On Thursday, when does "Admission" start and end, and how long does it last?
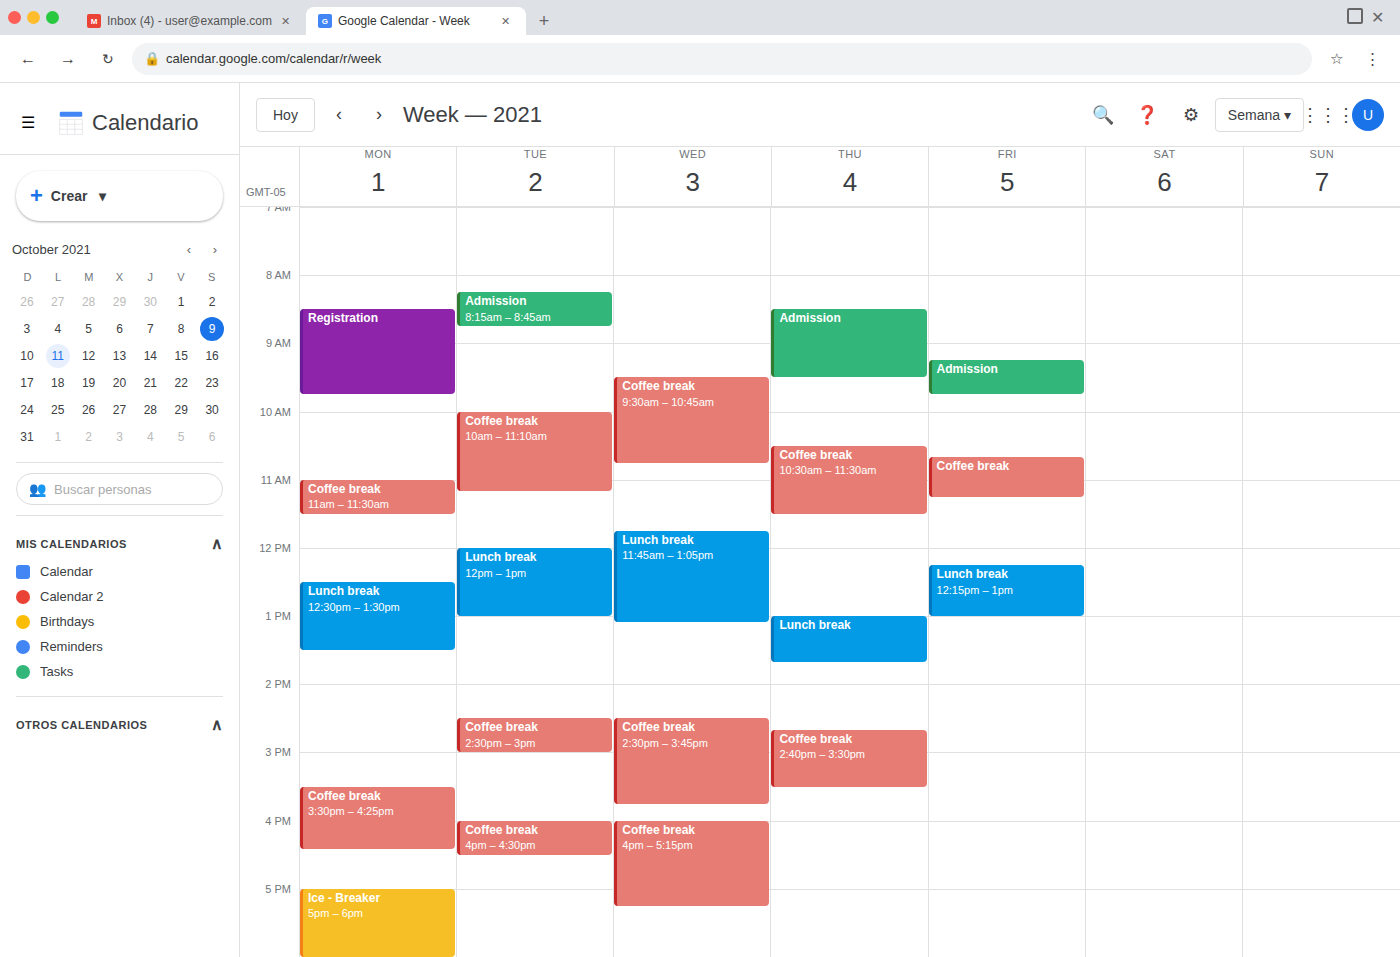
8:30 AM to 9:30 AM, 1 hour